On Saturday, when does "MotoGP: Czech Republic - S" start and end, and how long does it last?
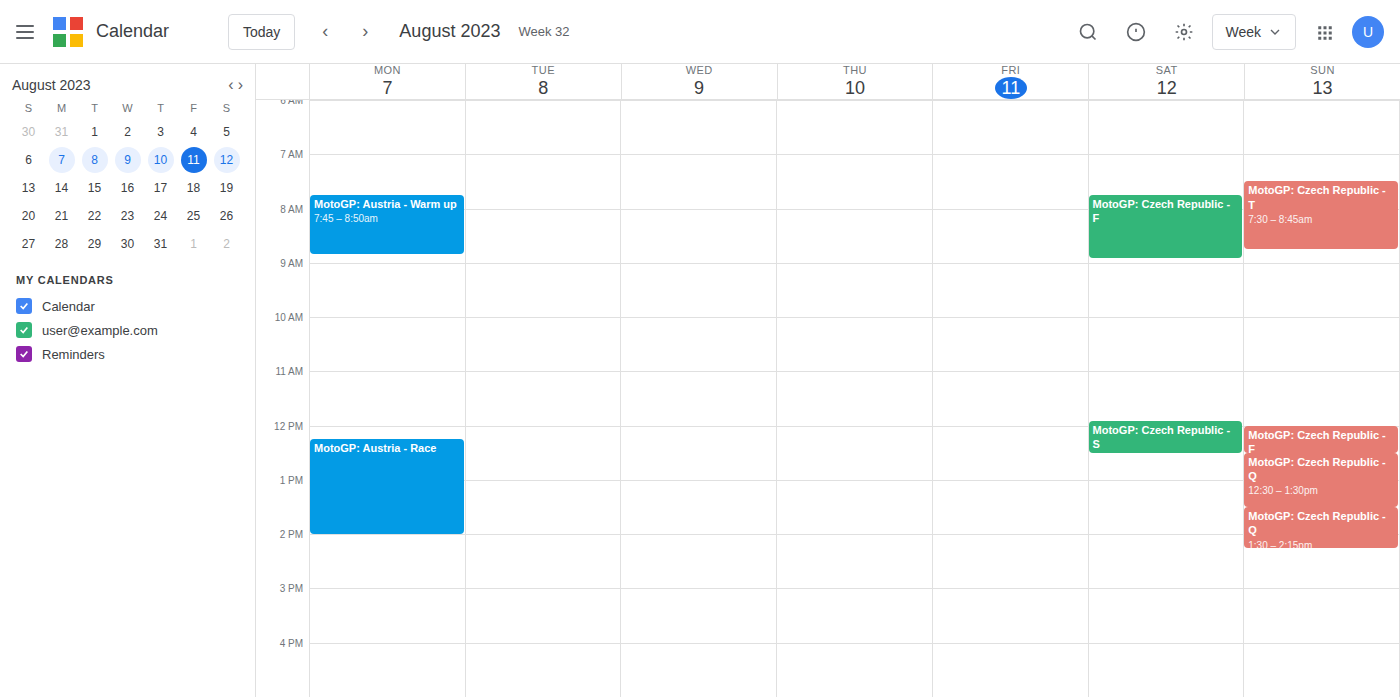
11:55 AM to 12:30 PM, 35 minutes